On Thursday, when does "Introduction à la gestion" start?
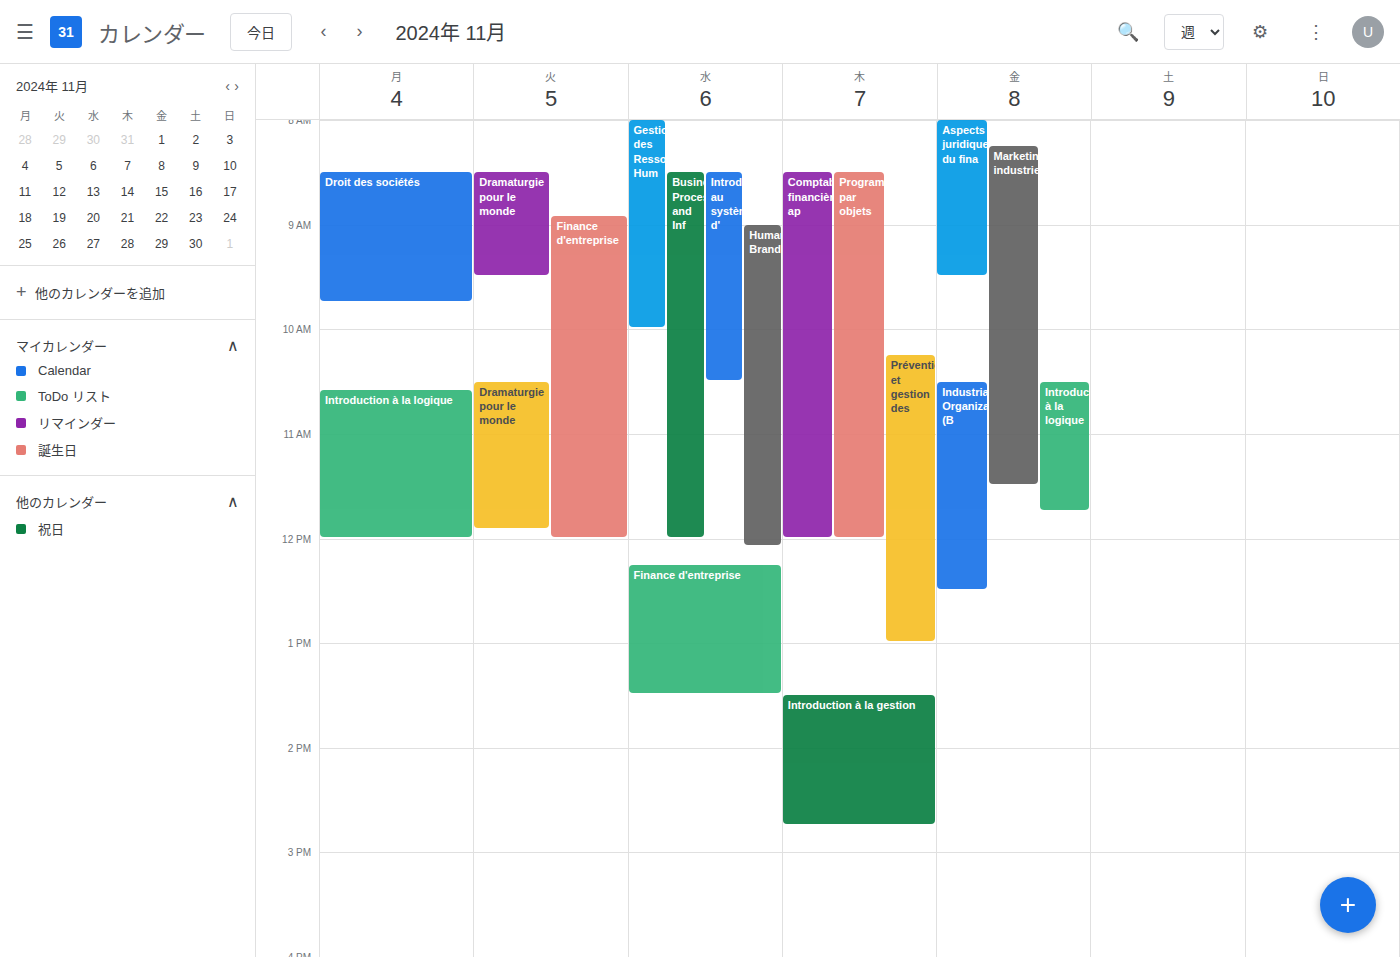
1:30 PM